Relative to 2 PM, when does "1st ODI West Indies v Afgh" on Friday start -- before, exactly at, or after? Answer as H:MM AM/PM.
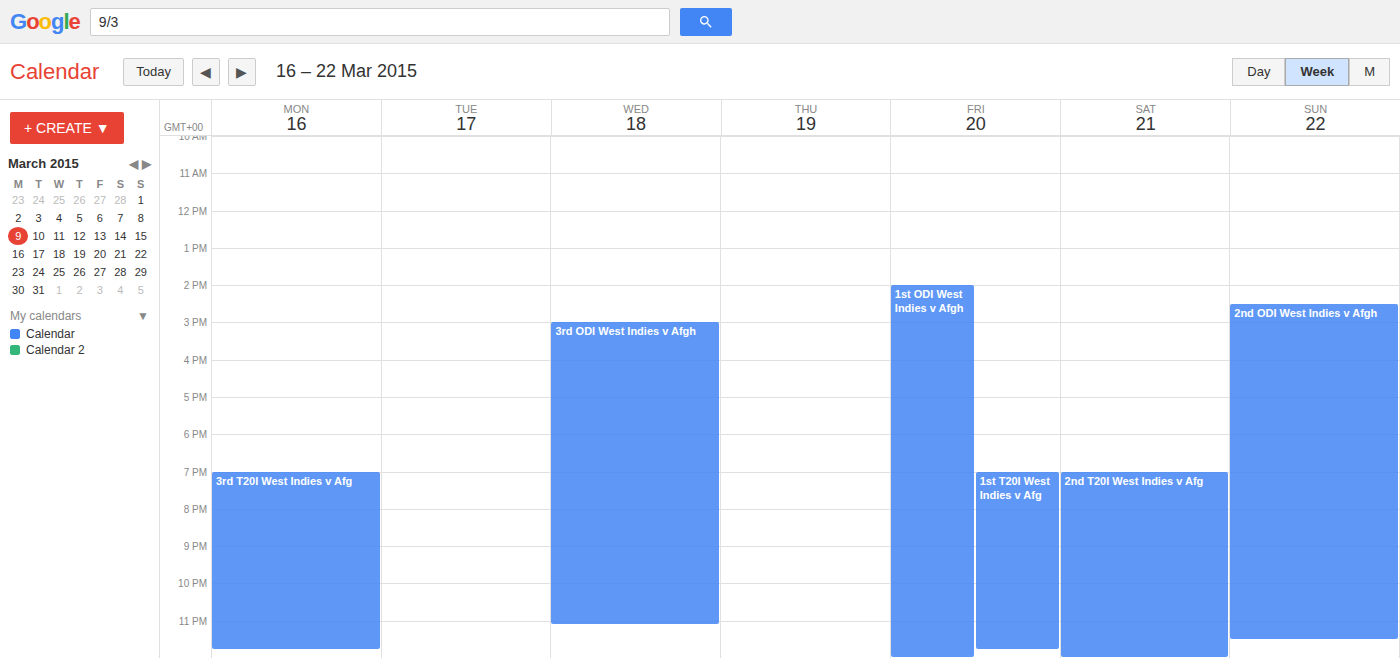
2:00 PM -- exactly at 2 PM, on the 2 PM line.